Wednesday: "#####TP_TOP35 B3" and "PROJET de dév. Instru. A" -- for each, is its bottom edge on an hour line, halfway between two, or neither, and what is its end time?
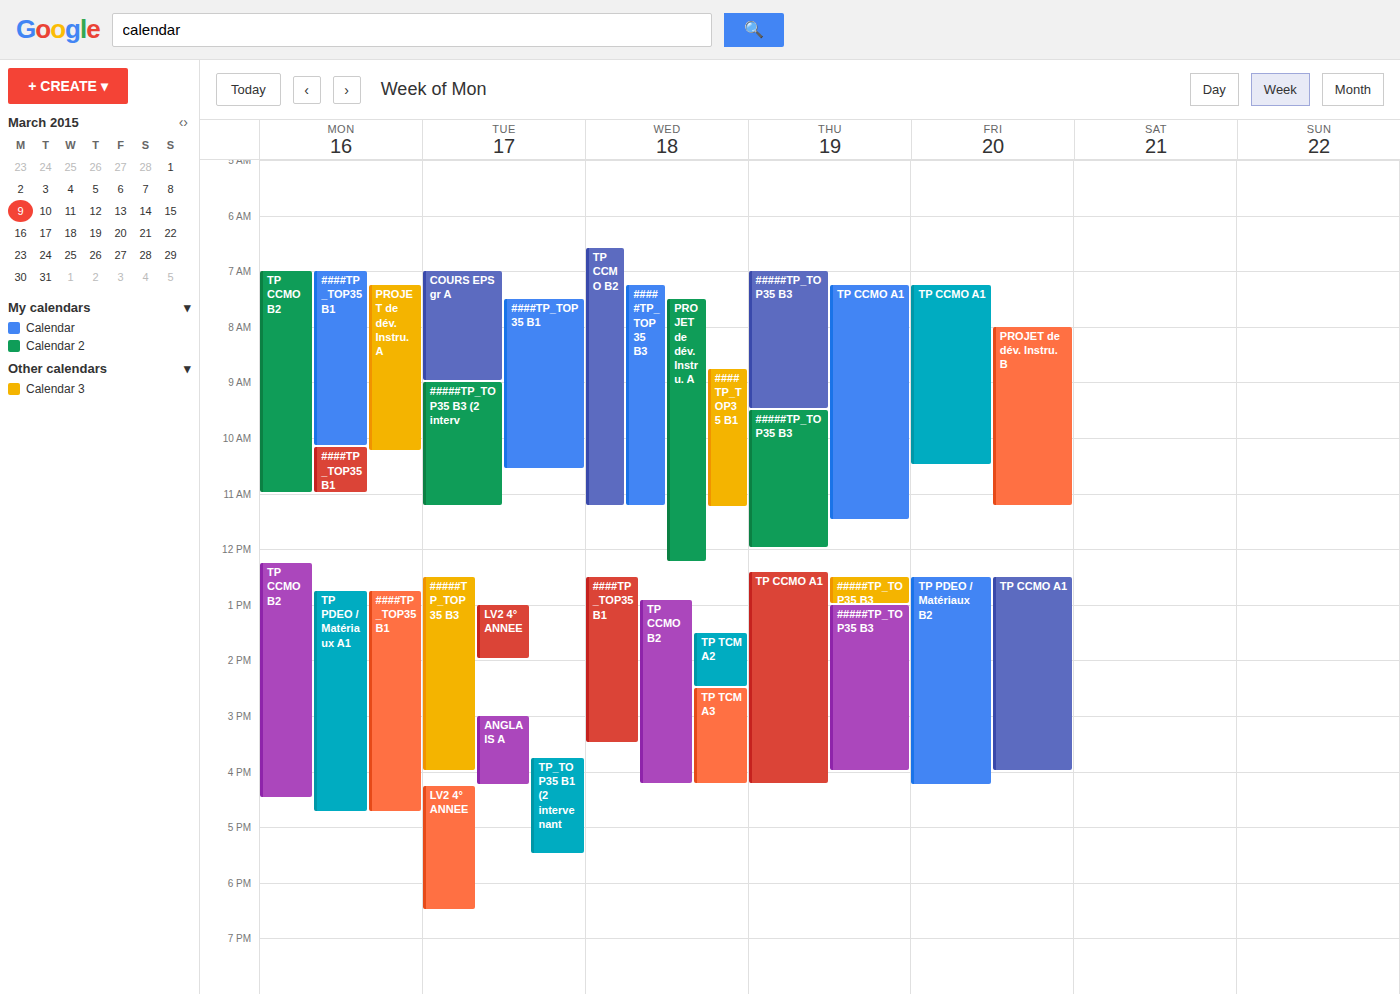
"#####TP_TOP35 B3": 11:15 AM, neither: a quarter of the way from the 11 AM line to the 12 PM line. "PROJET de dév. Instru. A": 12:15 PM, neither: a quarter of the way from the 12 PM line to the 1 PM line.